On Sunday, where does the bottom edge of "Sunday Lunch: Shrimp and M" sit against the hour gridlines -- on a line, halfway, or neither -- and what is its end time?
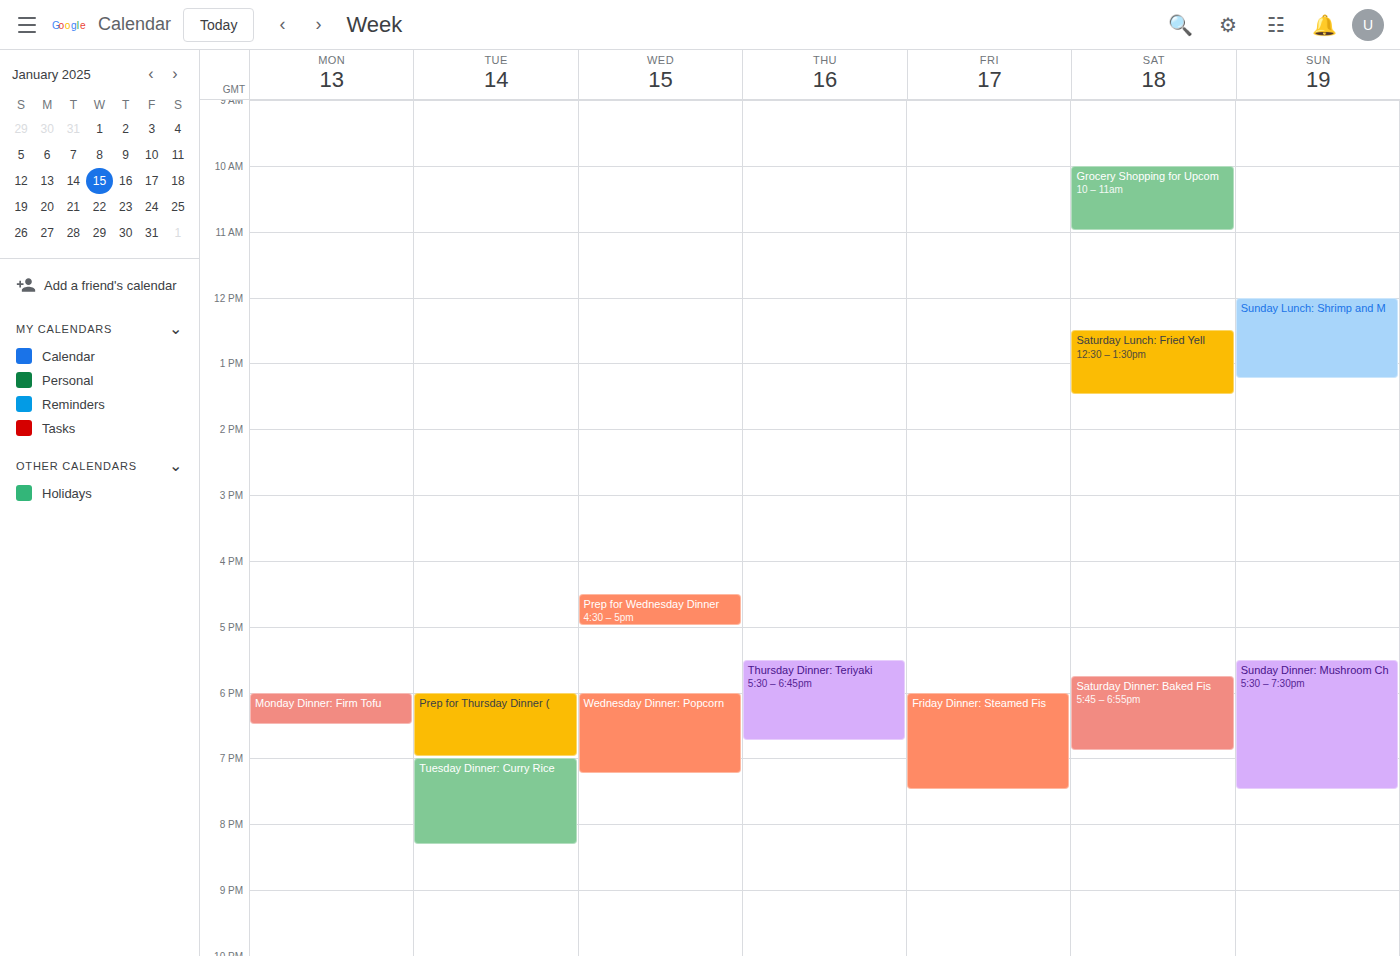
1:15 PM -- neither: a quarter of the way from the 1 PM line to the 2 PM line.